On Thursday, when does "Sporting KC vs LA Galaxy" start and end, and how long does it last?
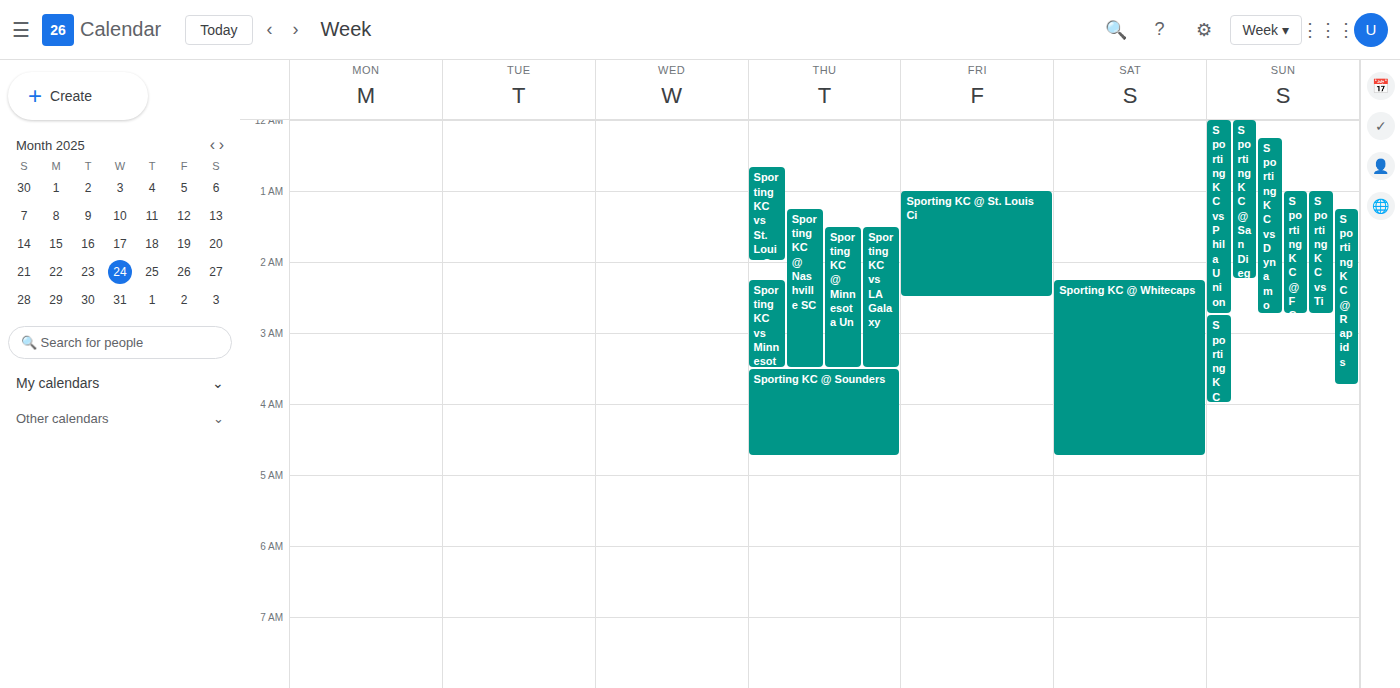
1:30 AM to 3:30 AM, 2 hours